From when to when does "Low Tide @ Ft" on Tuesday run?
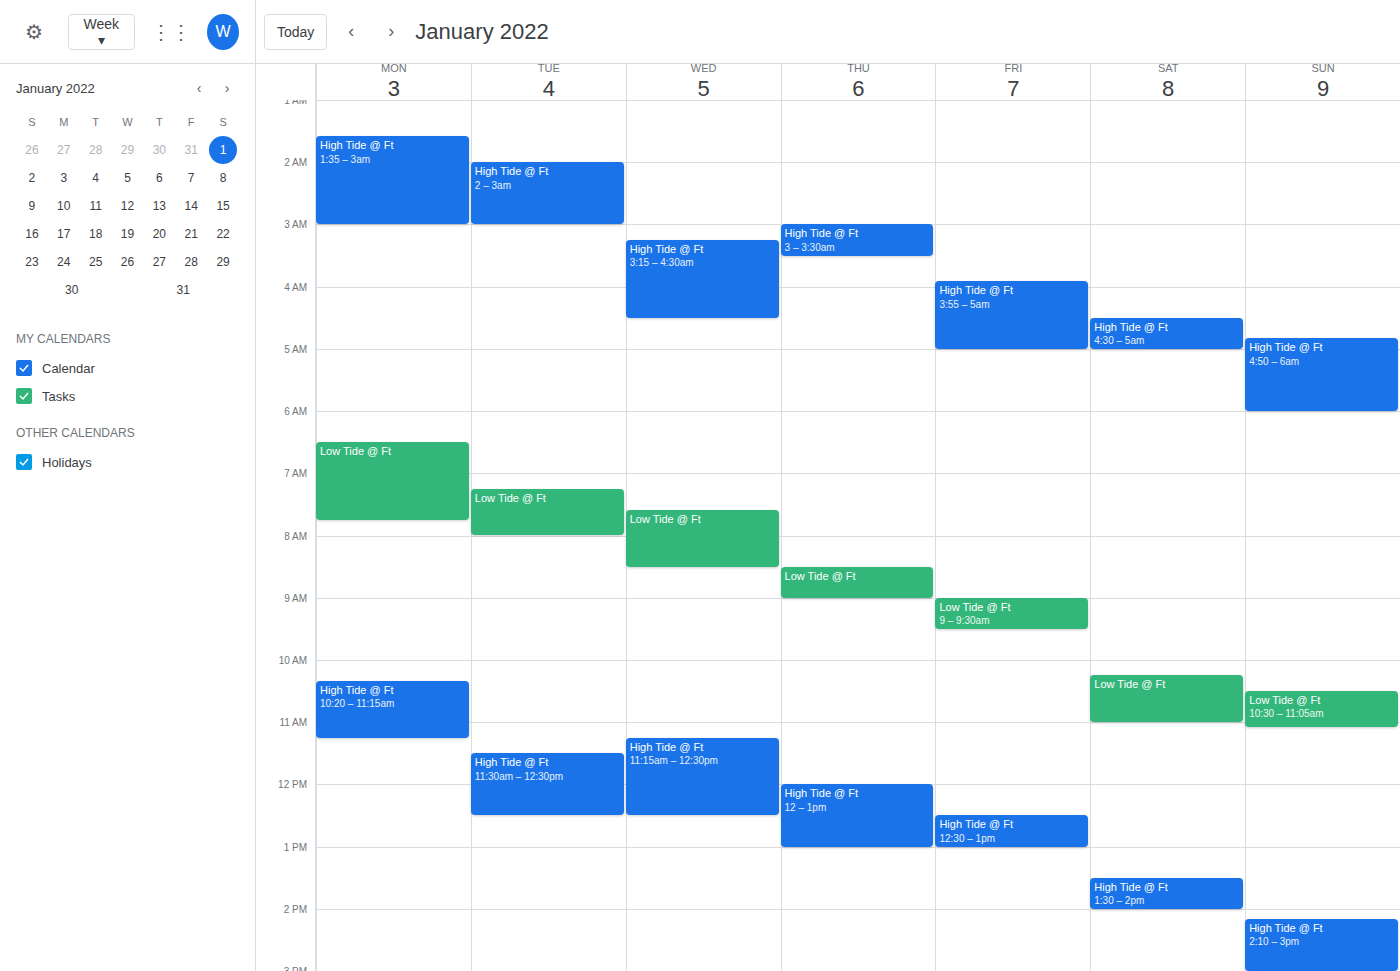
7:15 AM to 8:00 AM